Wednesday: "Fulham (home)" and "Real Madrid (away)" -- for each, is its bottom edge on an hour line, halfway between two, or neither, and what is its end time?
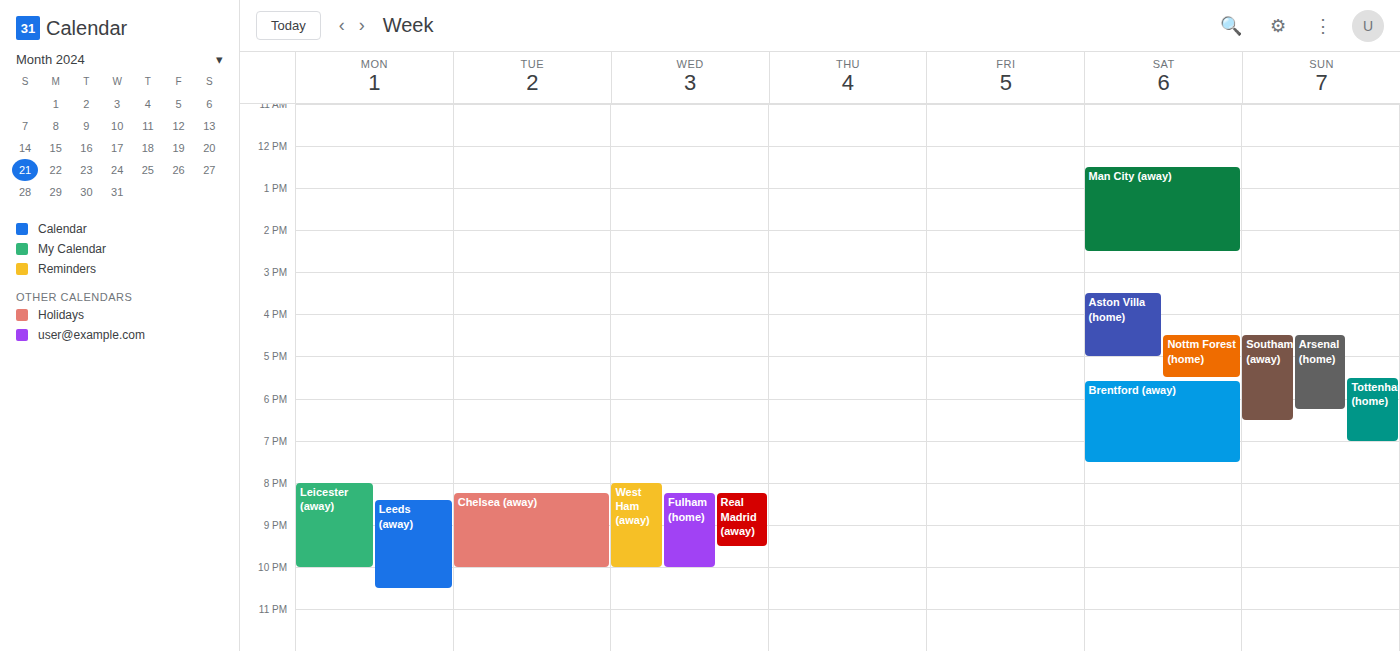
"Fulham (home)": 22:00, exactly on the 22:00 line. "Real Madrid (away)": 21:30, halfway between the 21:00 and 22:00 lines.